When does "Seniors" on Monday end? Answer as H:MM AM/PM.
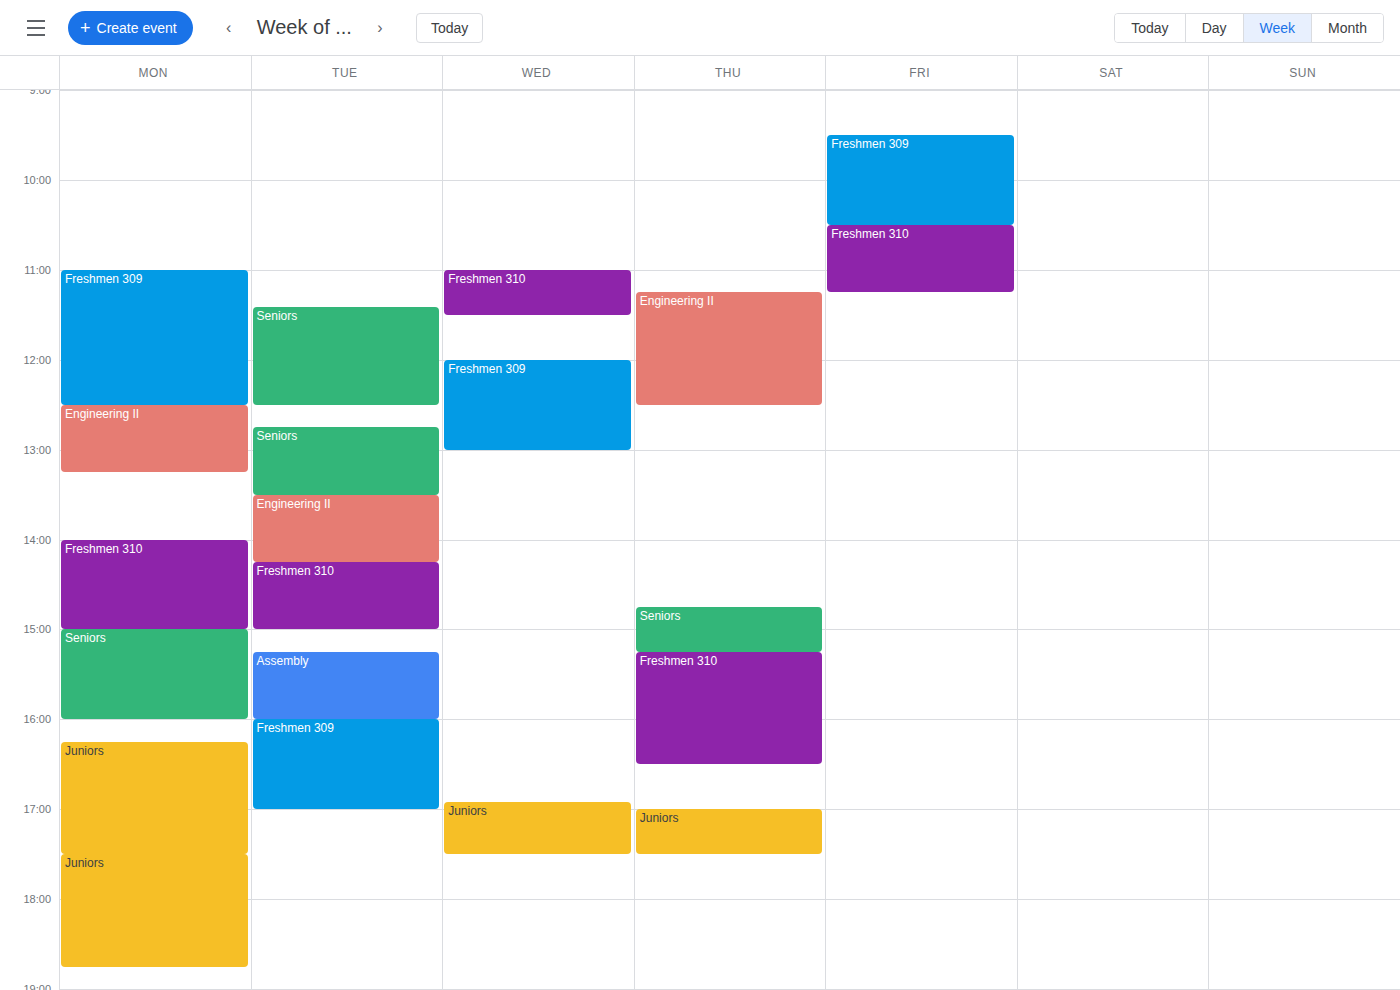
4:00 PM